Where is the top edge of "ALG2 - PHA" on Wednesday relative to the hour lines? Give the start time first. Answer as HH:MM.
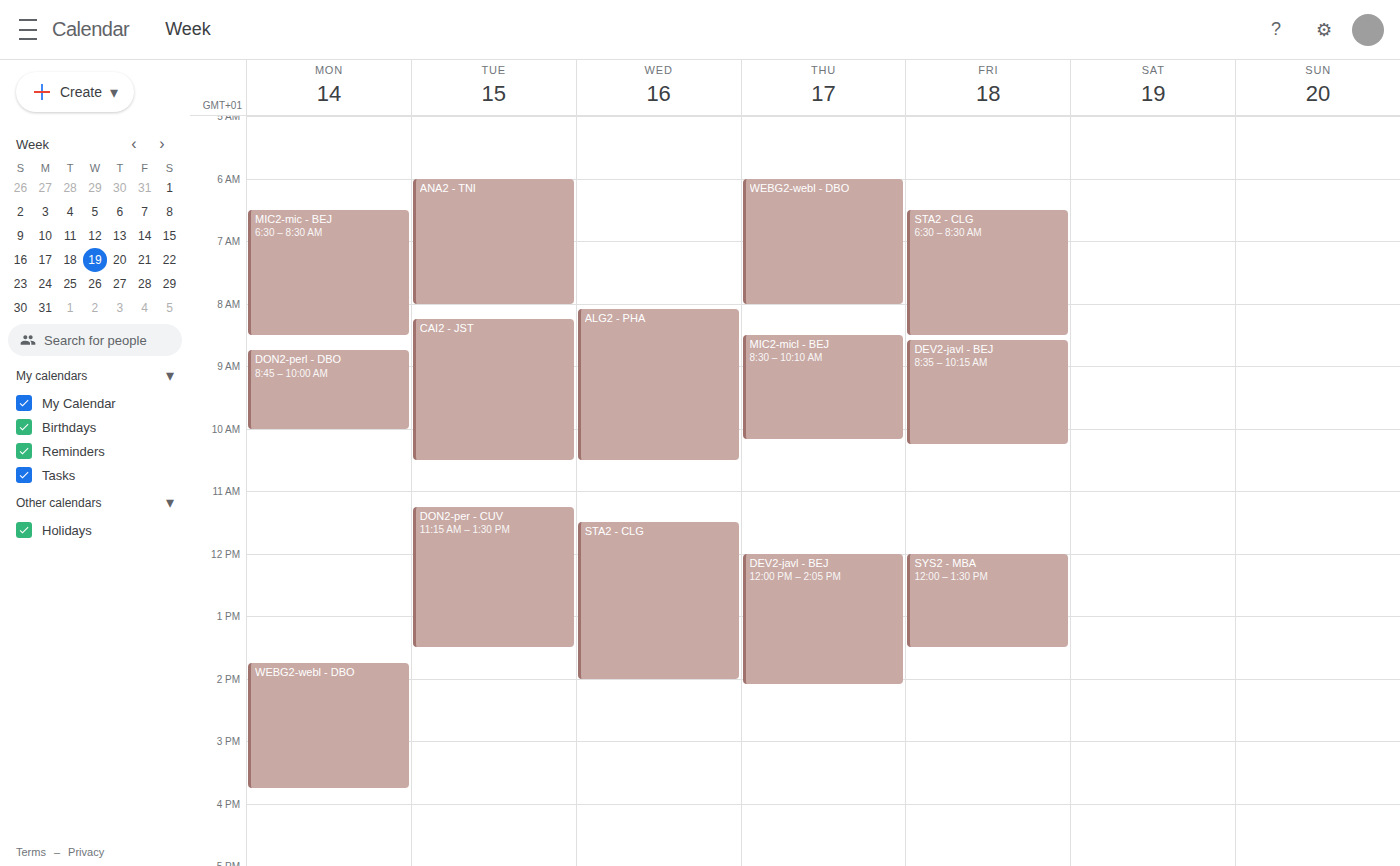
08:05 -- neither: 5 minutes below the 08:00 line and 55 minutes above the 09:00 line.